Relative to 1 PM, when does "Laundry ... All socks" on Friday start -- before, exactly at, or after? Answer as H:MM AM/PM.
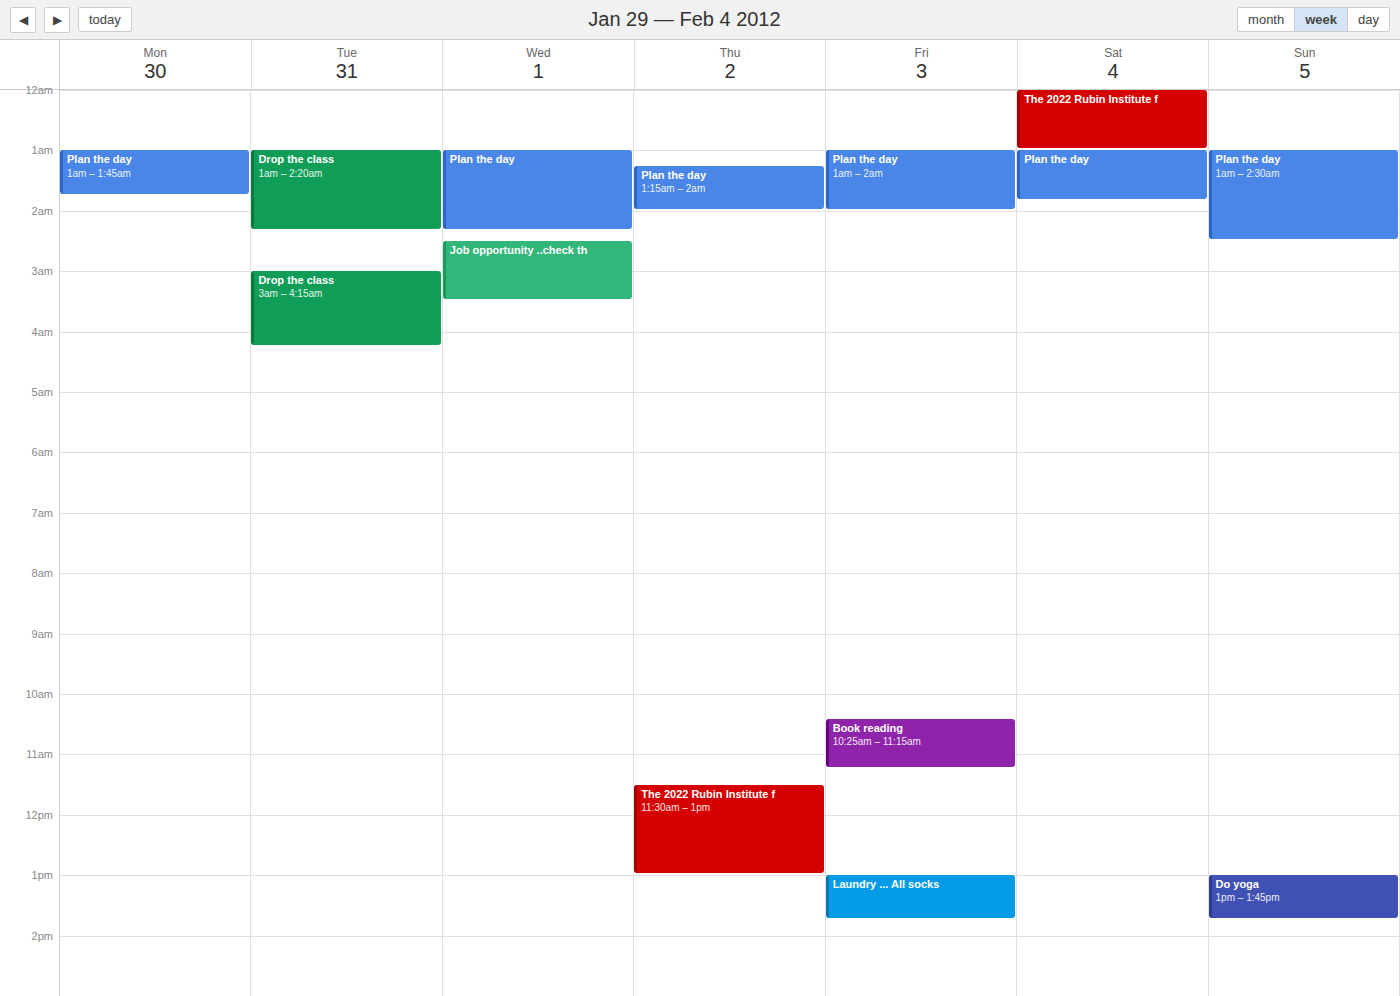
1:00 PM -- exactly at 1 PM, on the 1 PM line.